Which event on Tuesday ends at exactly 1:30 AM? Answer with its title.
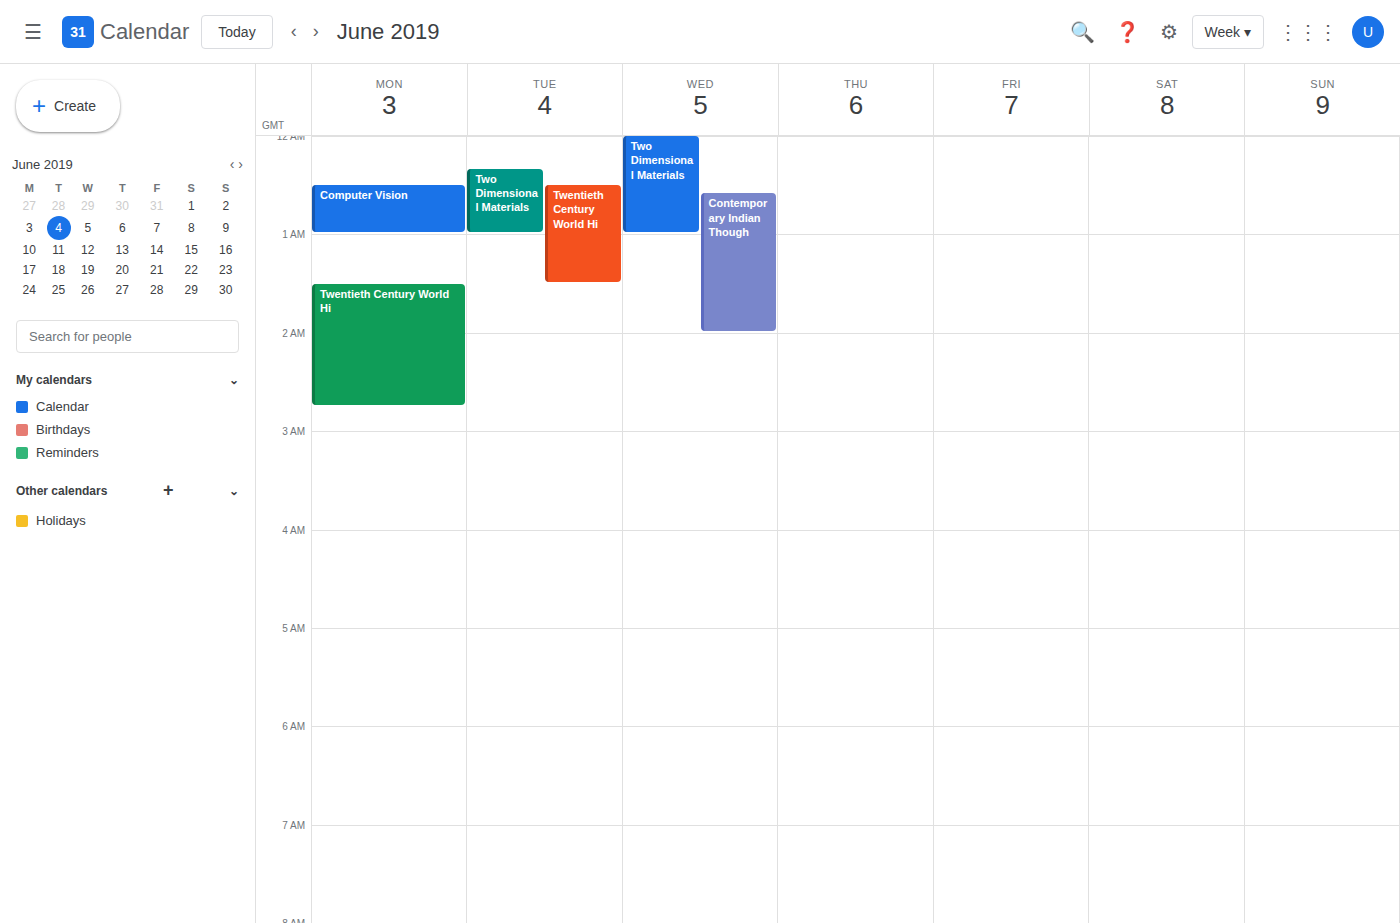
"Twentieth Century World Hi"